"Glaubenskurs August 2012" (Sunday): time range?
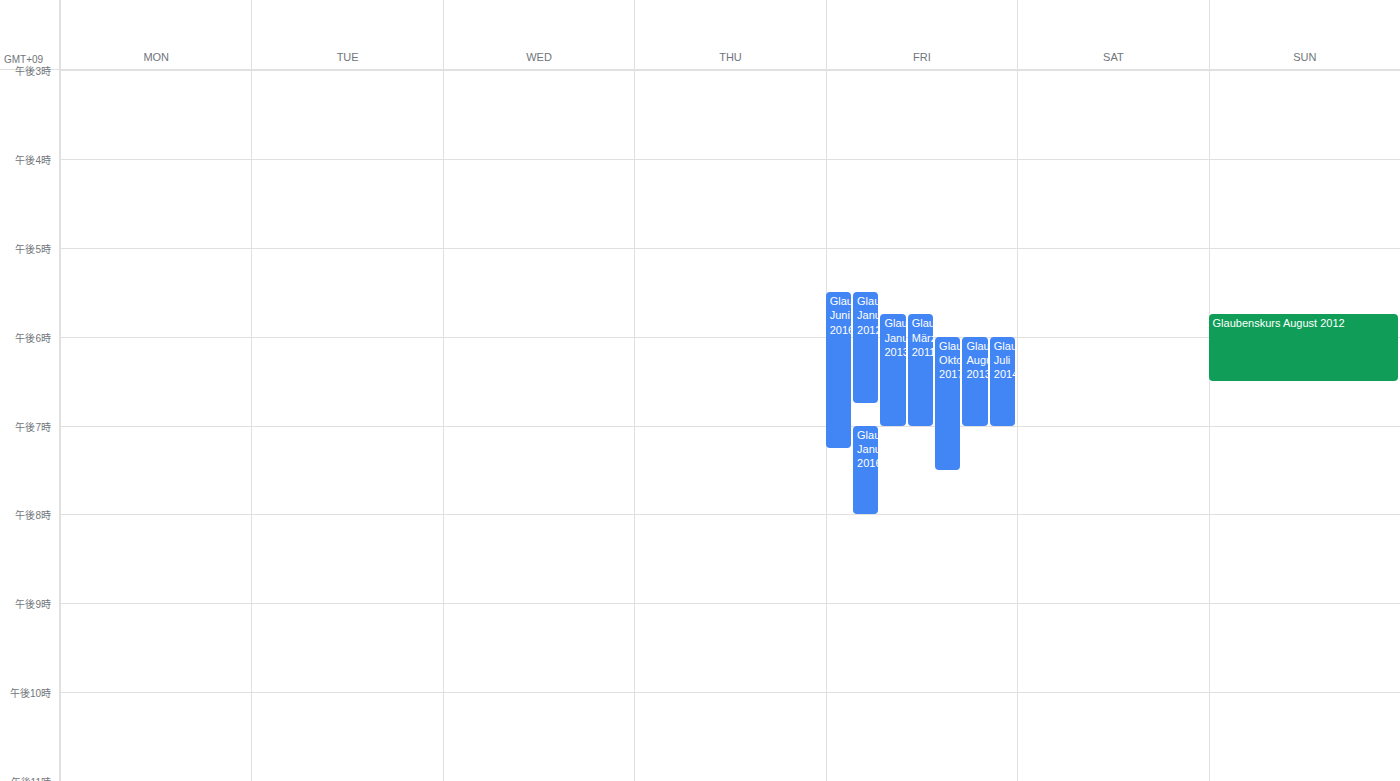
5:45 PM to 6:30 PM